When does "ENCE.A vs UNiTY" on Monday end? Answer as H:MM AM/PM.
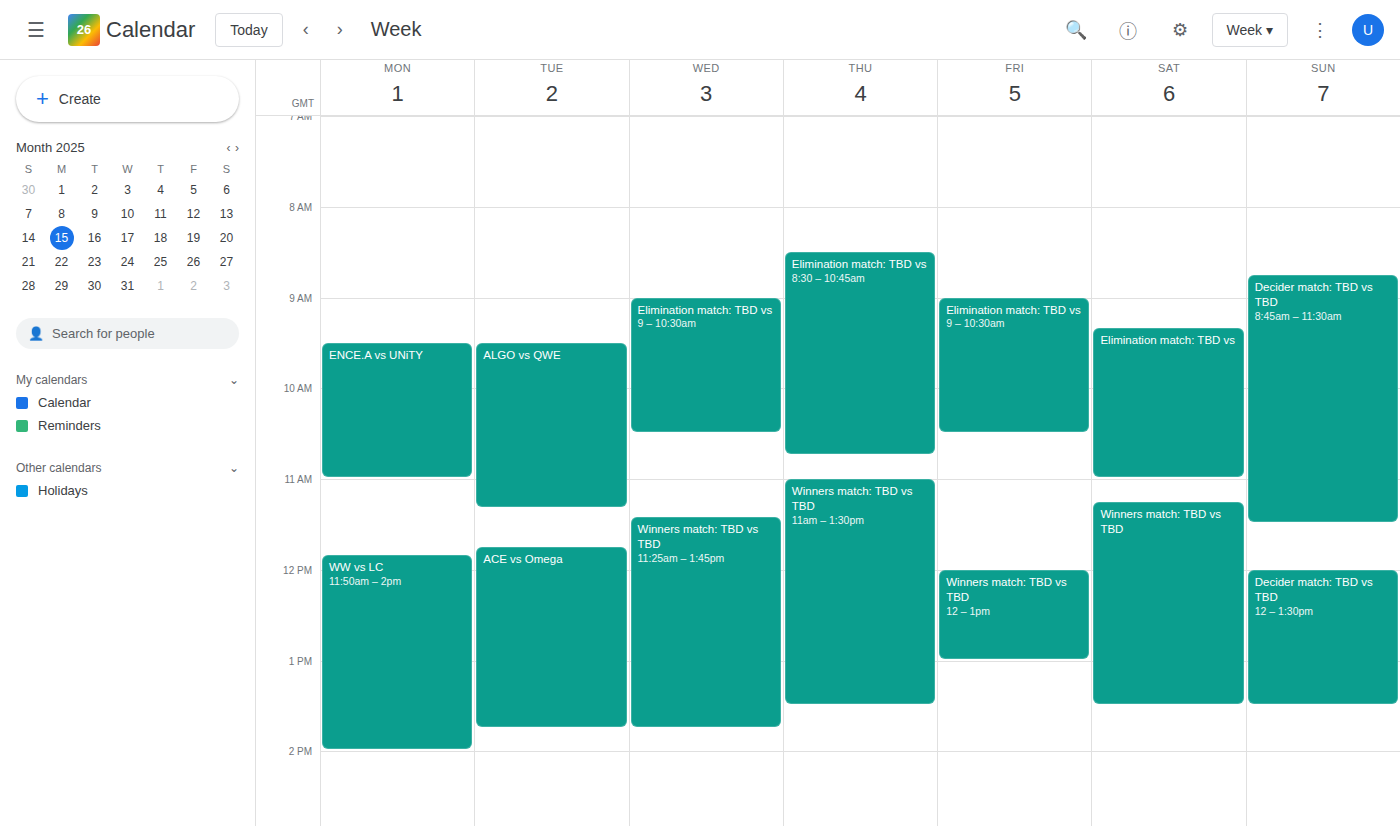
11:00 AM